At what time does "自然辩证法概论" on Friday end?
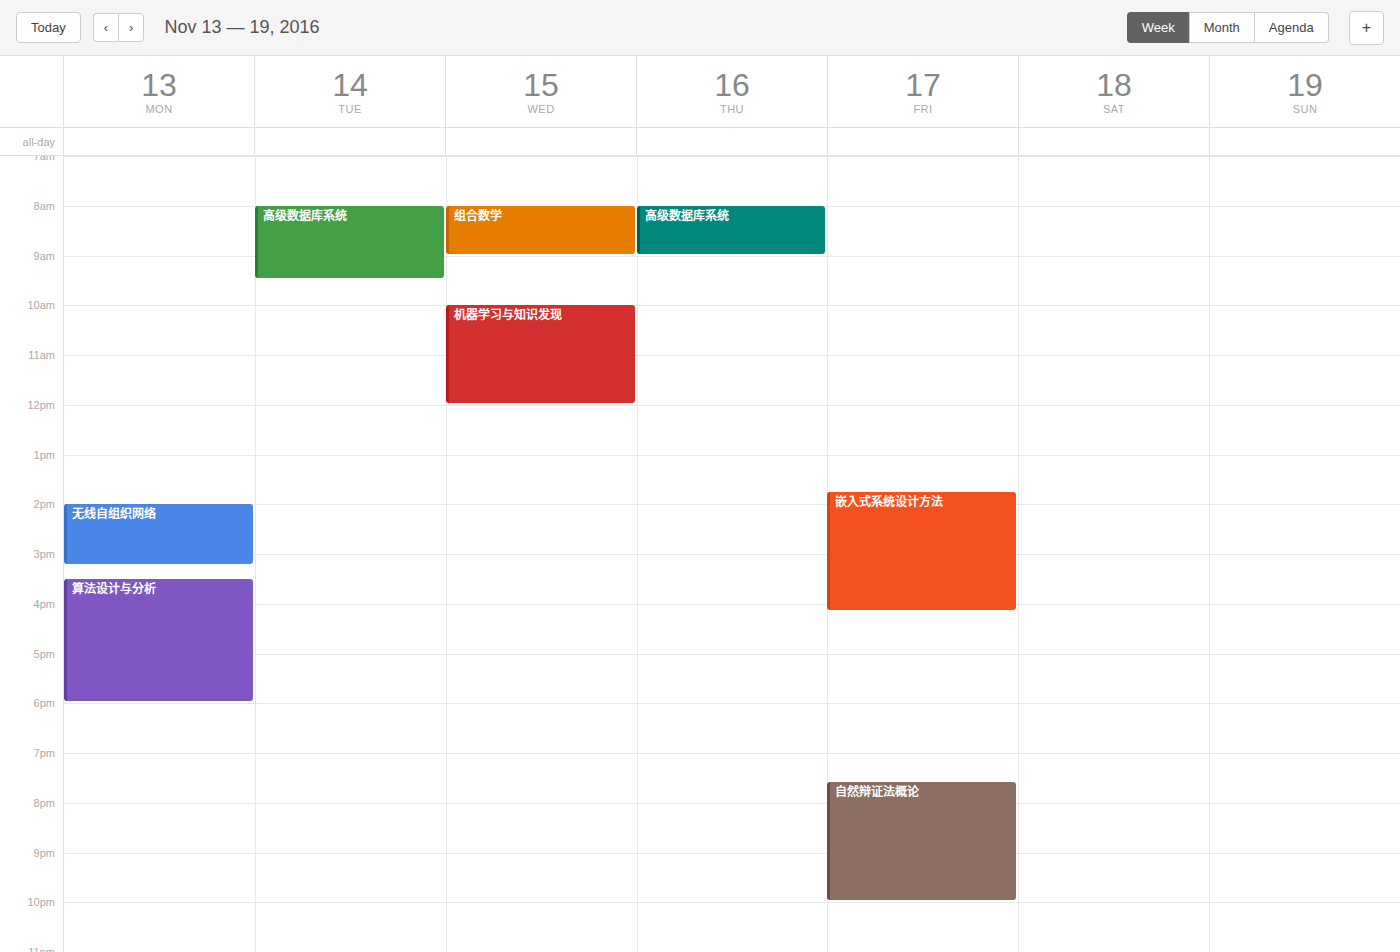
10:00 PM